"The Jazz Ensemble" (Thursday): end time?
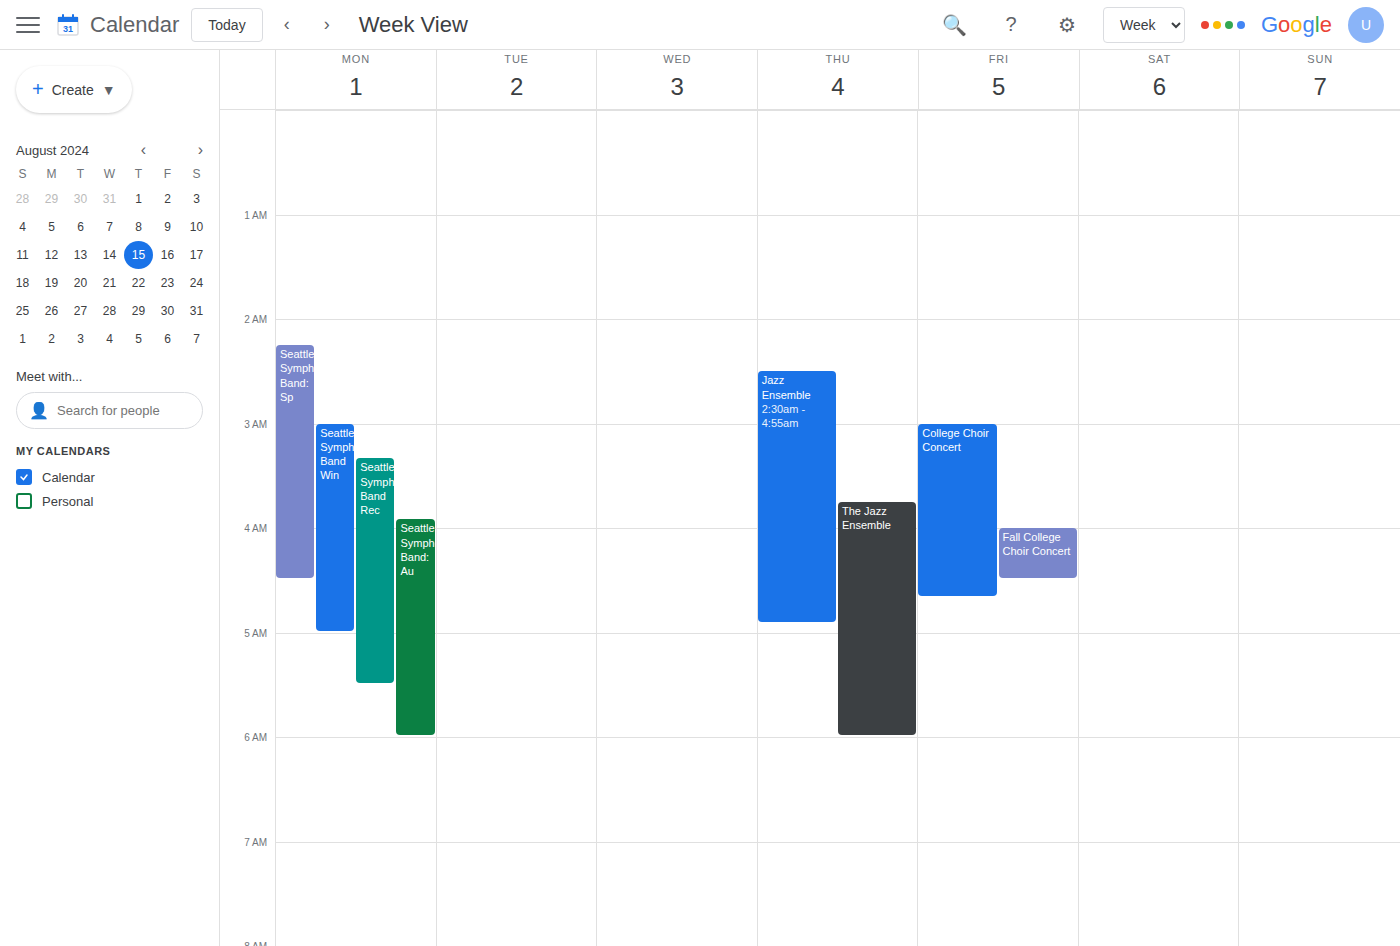
6:00 AM